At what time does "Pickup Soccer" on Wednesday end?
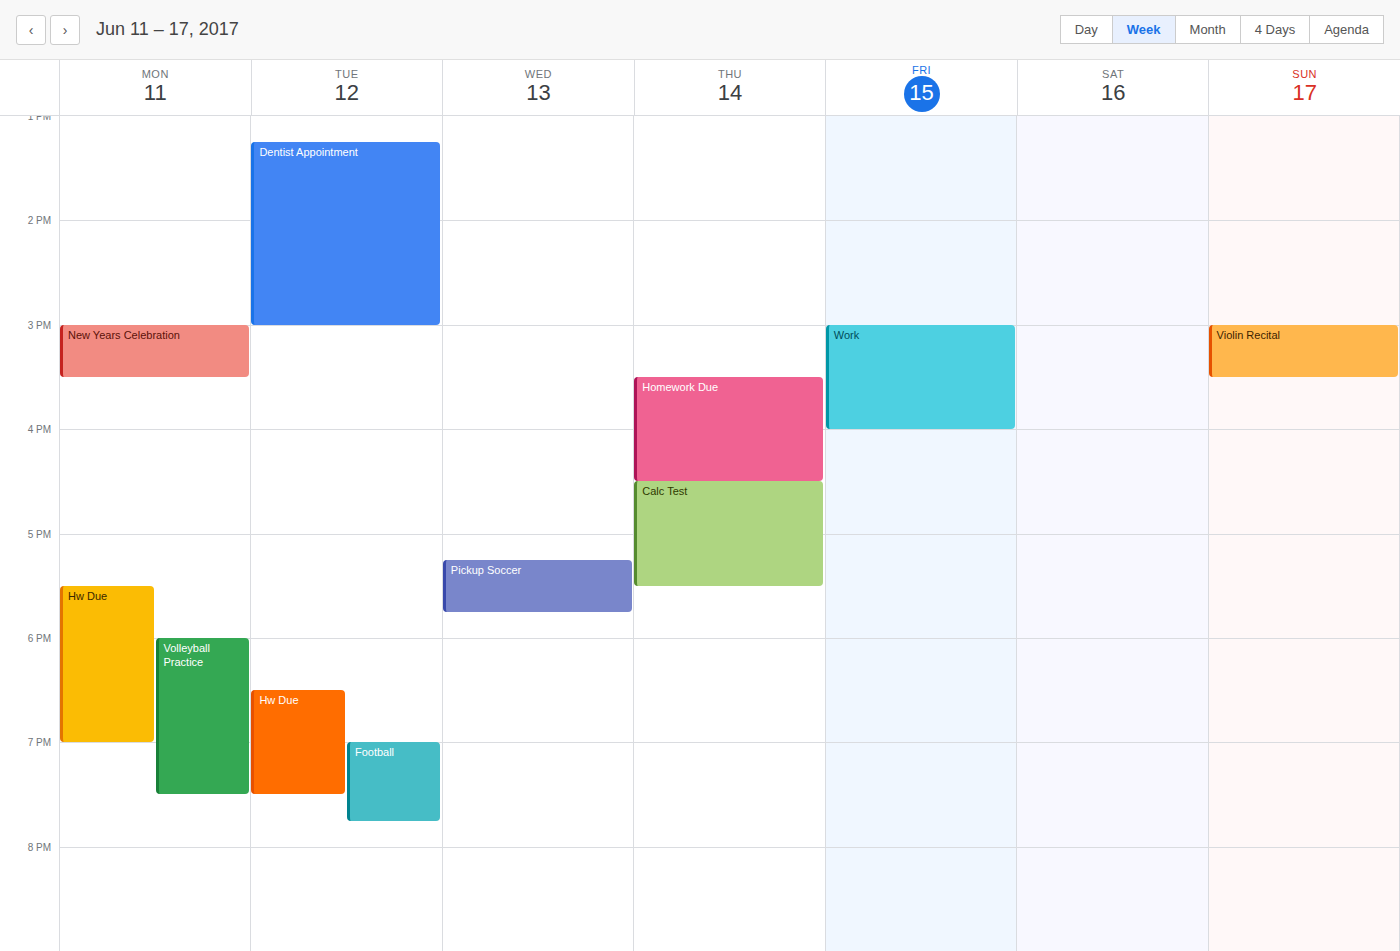
5:45 PM